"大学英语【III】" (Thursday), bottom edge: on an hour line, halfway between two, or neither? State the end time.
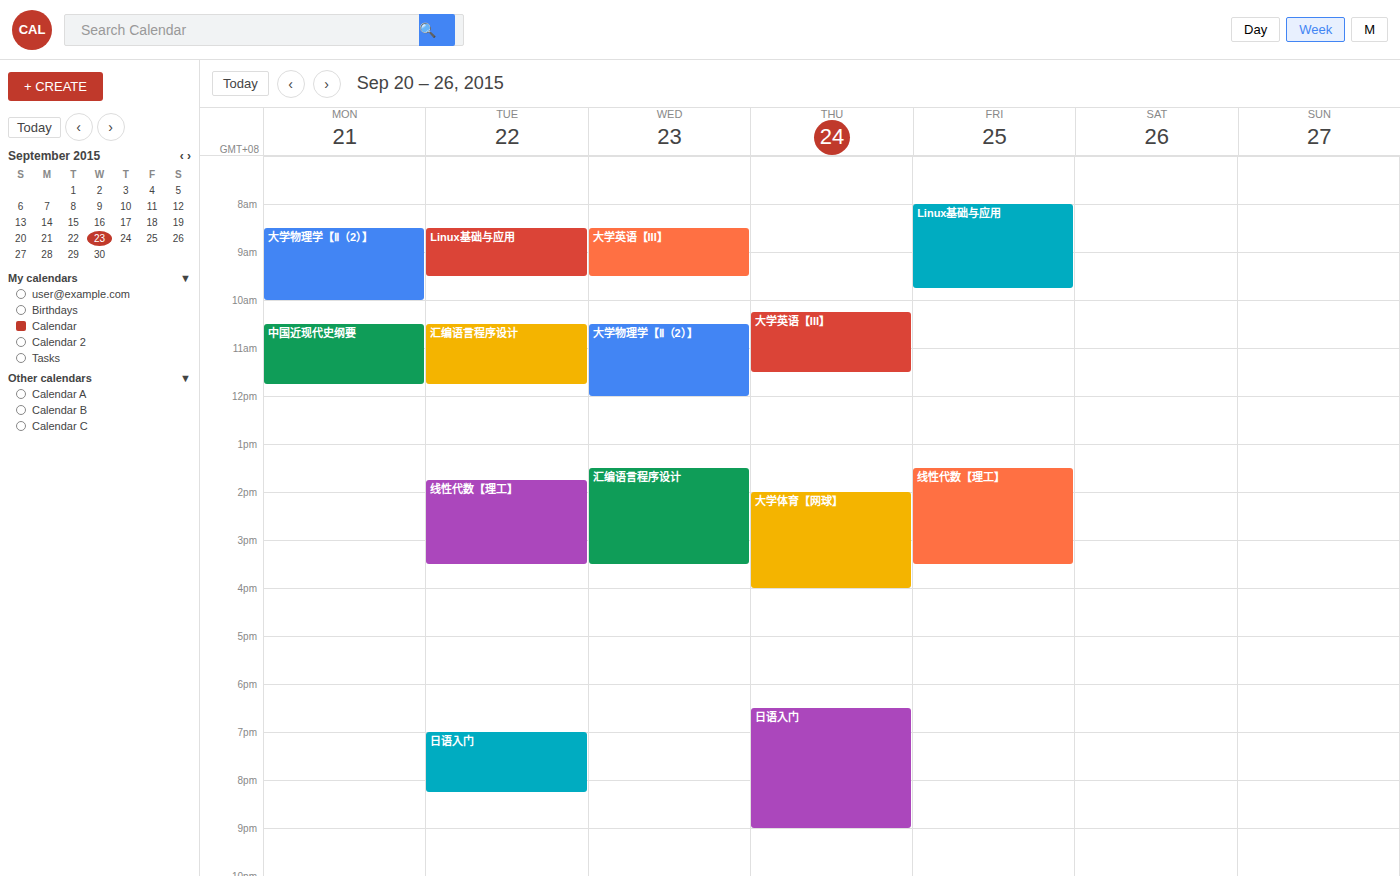
11:30 AM -- halfway between the 11 AM and 12 PM lines.